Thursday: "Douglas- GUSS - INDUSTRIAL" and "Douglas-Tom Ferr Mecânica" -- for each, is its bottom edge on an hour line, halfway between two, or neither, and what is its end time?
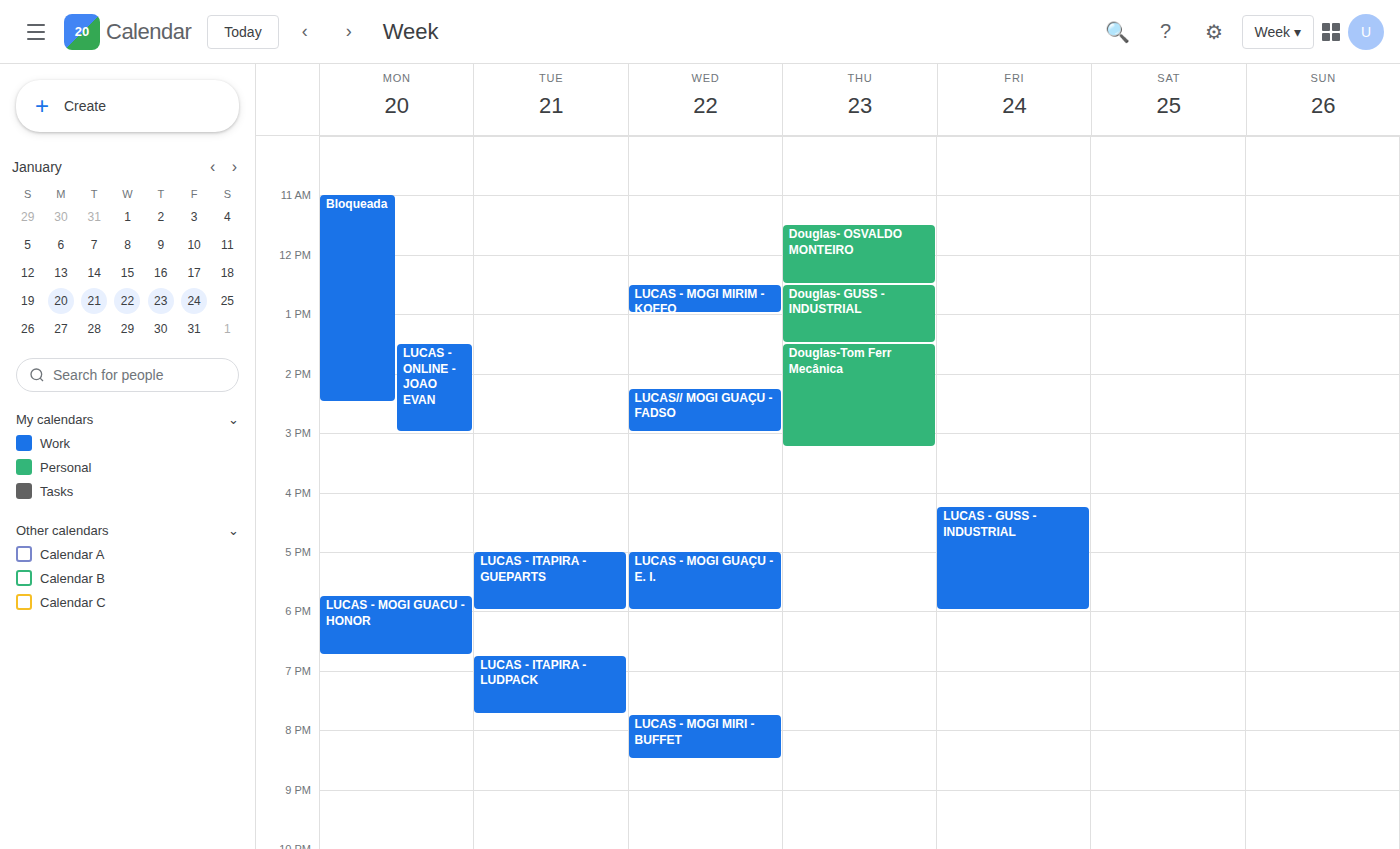
"Douglas- GUSS - INDUSTRIAL": 1:30 PM, halfway between the 1 PM and 2 PM lines. "Douglas-Tom Ferr Mecânica": 3:15 PM, neither: a quarter of the way from the 3 PM line to the 4 PM line.